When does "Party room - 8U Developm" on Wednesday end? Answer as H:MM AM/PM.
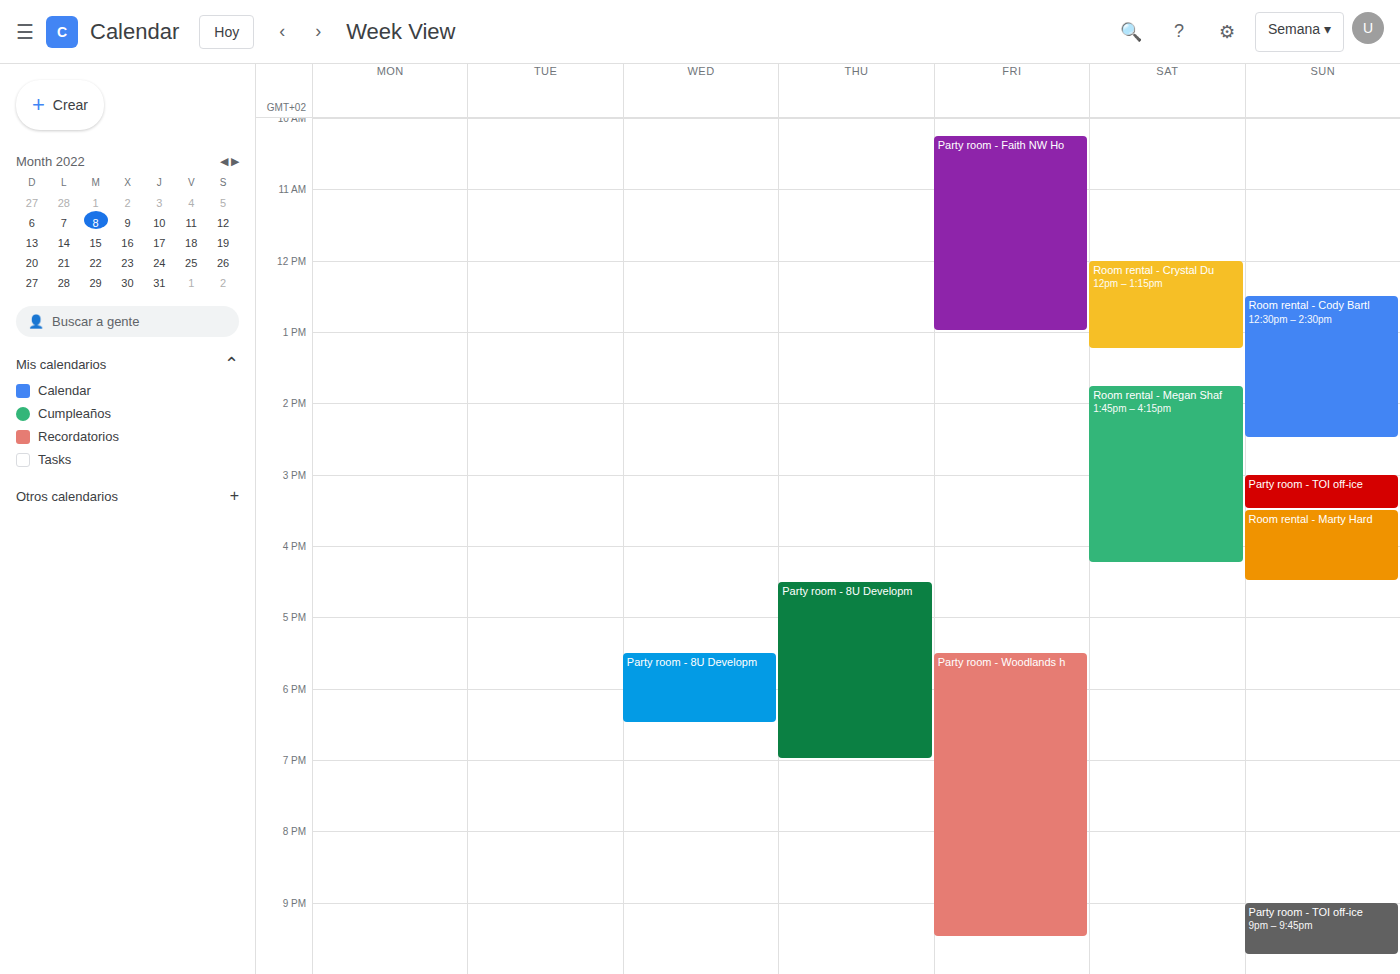
6:30 PM